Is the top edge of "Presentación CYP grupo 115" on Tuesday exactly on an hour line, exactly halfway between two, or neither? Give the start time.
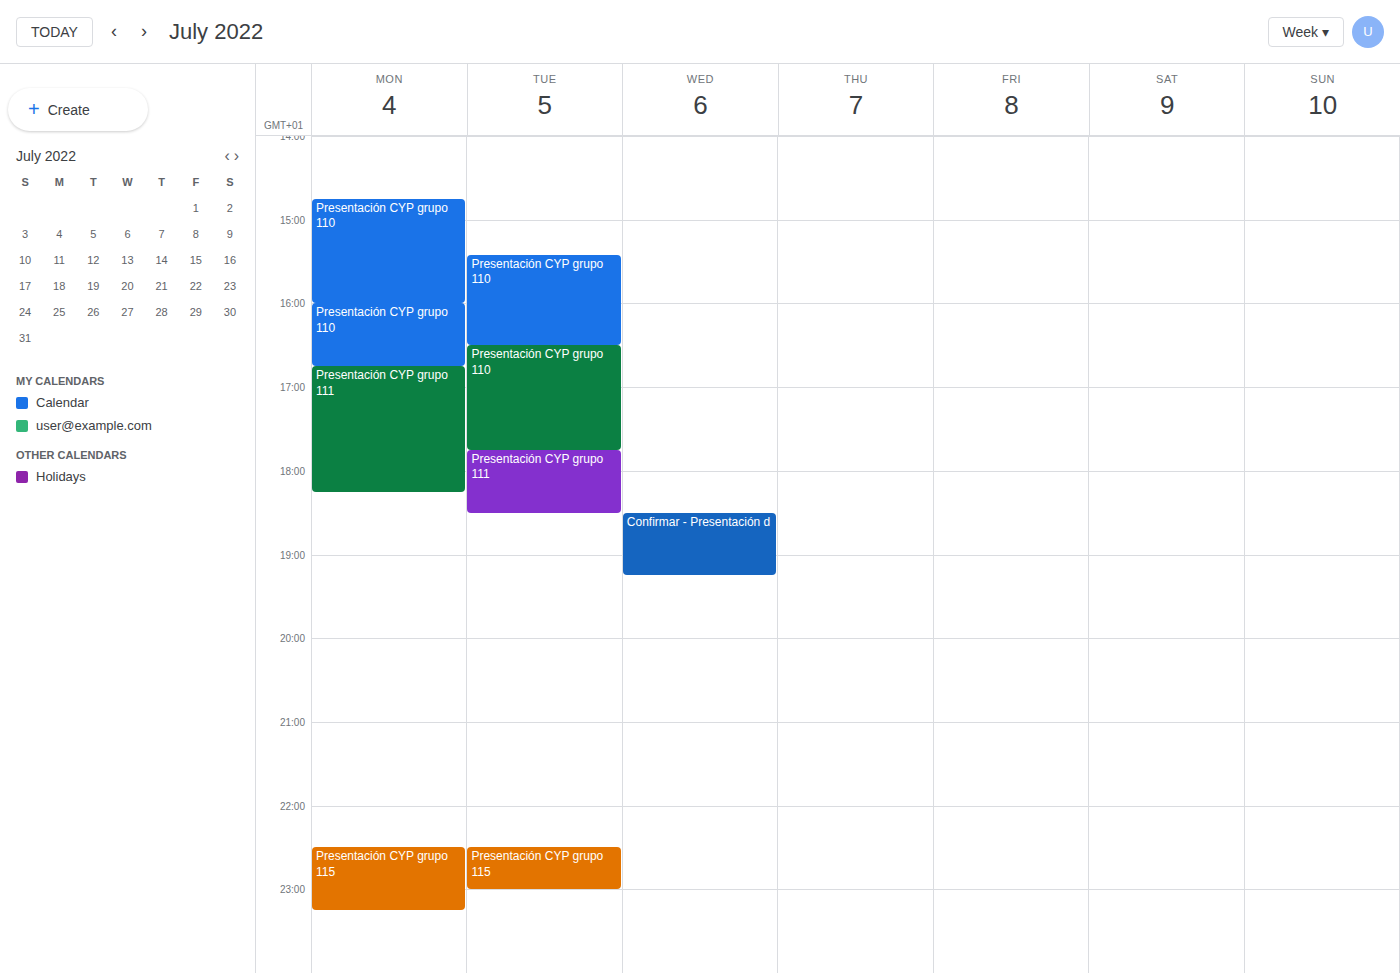
10:30 PM -- halfway between the 10 PM and 11 PM lines.